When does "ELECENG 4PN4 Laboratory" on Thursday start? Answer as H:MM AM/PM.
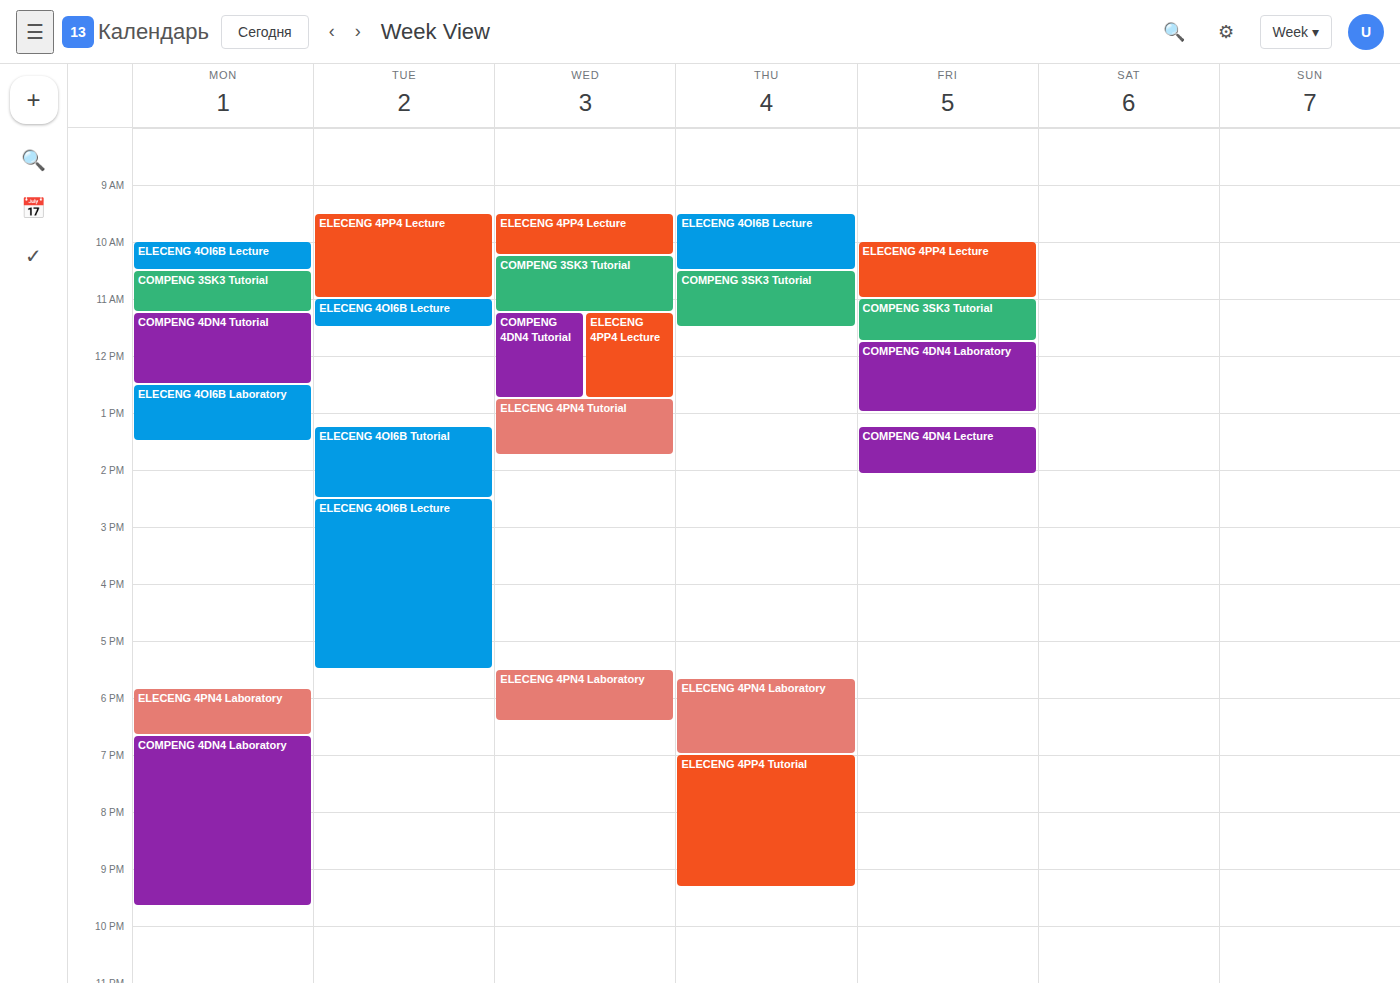
5:40 PM